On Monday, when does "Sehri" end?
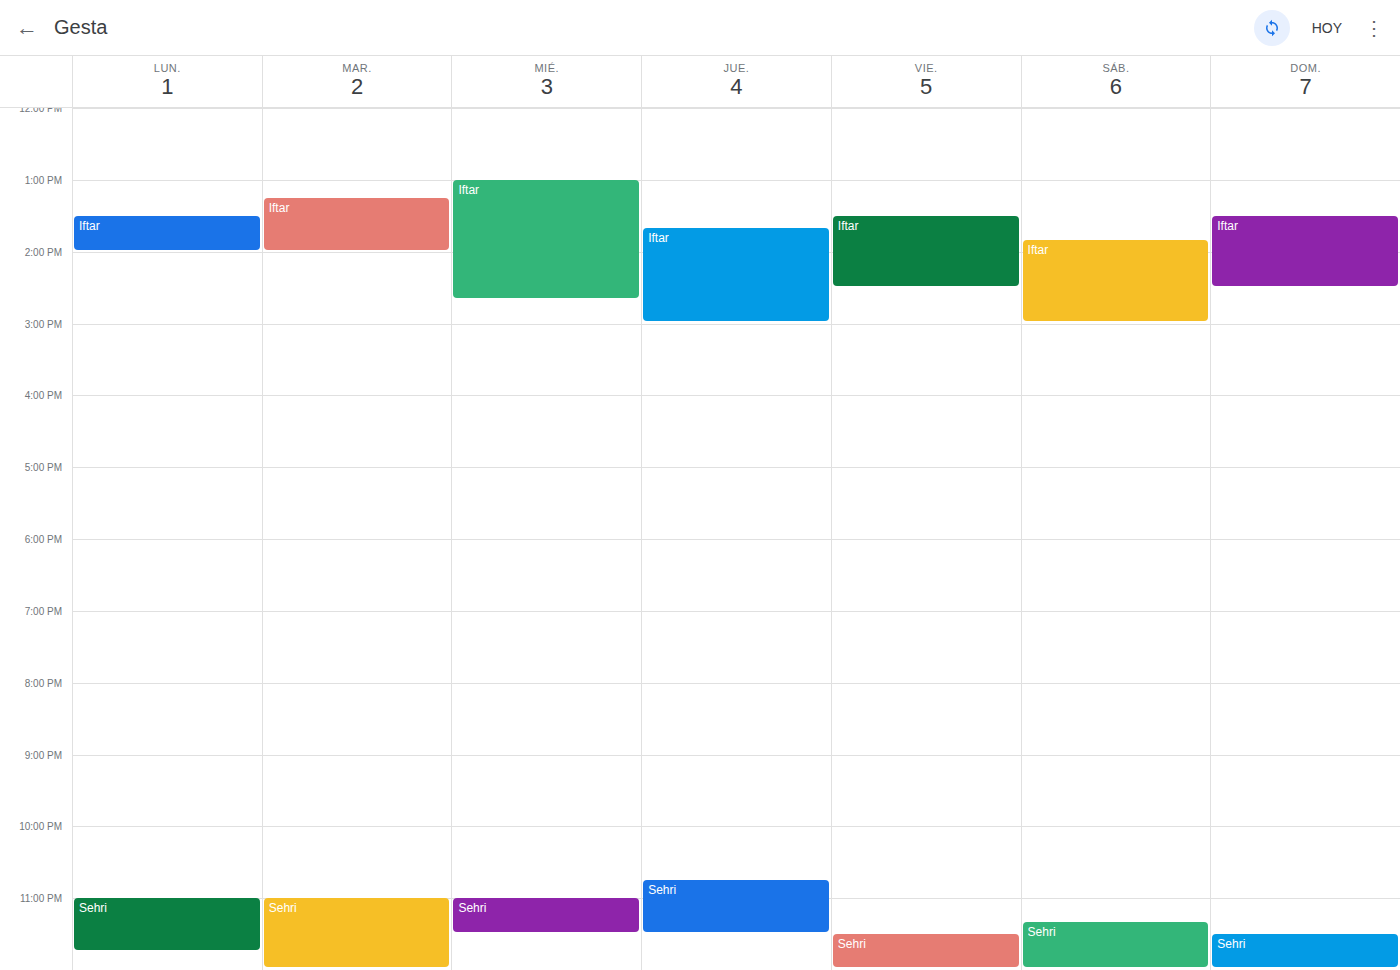
11:45 PM